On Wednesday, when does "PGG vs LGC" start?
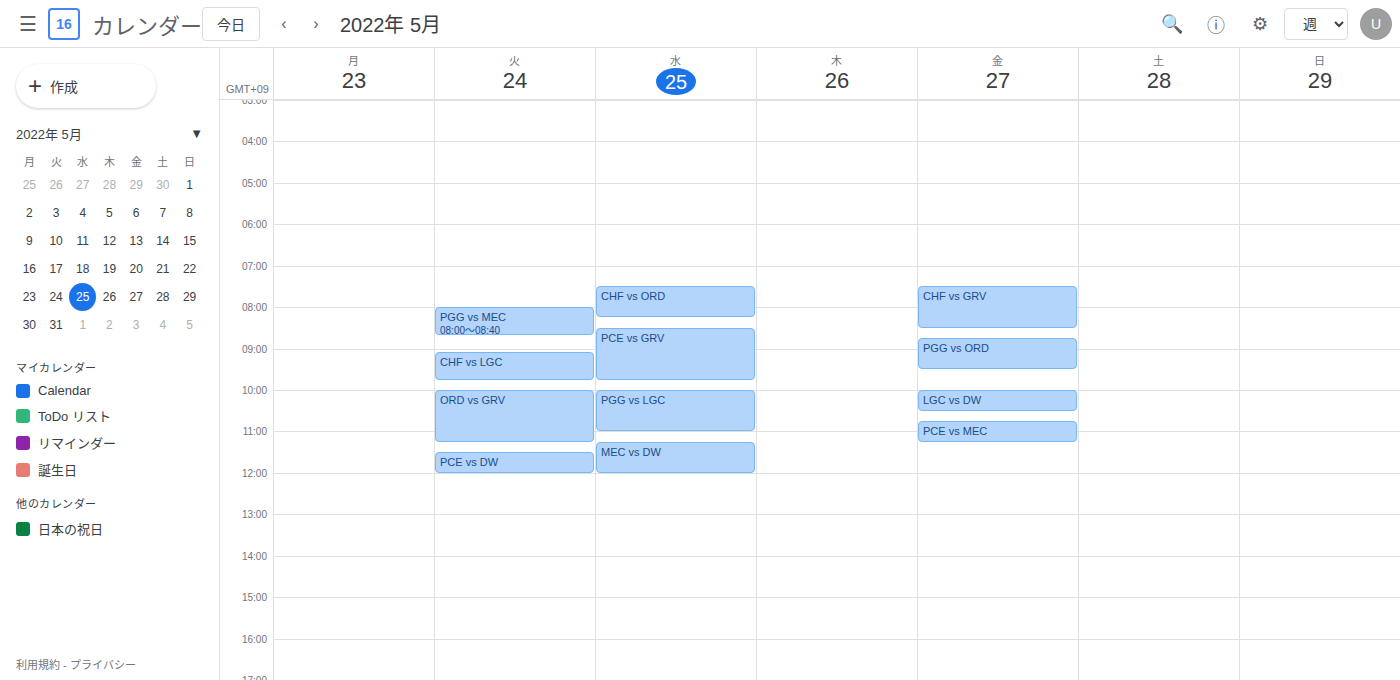
10:00 AM